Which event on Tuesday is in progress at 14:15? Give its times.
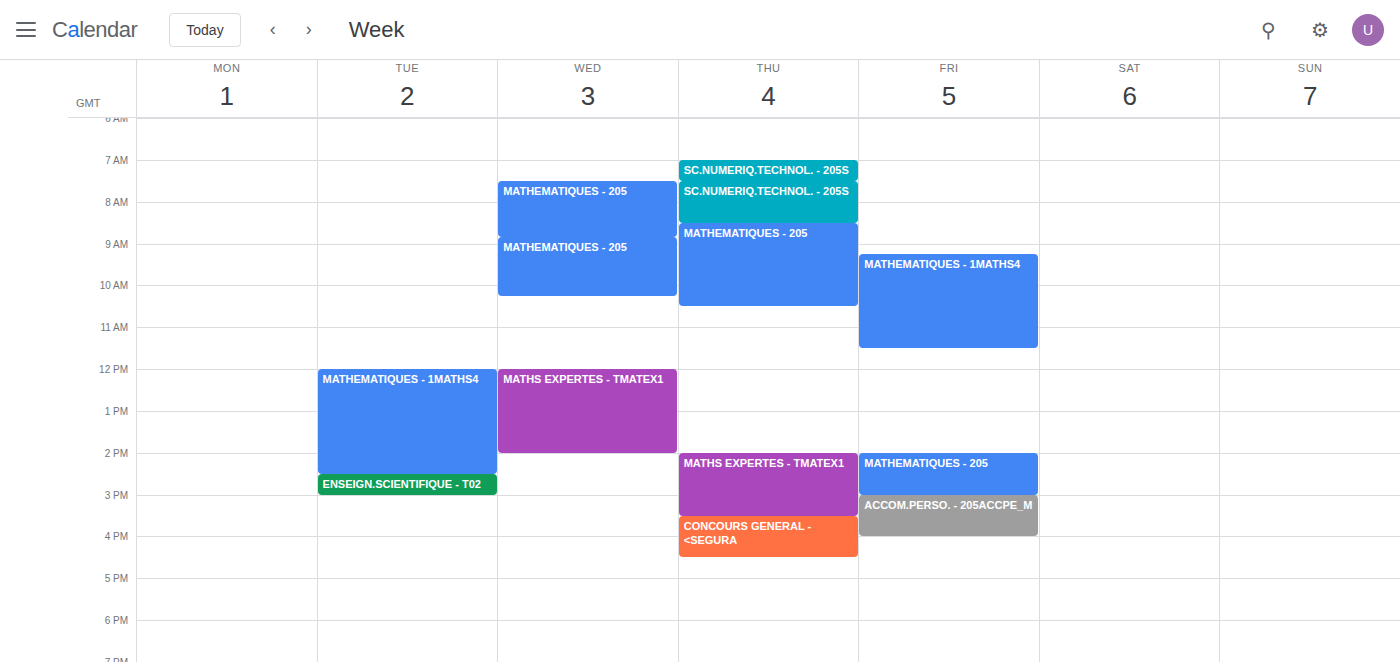
"MATHEMATIQUES - 1MATHS4", 12:00 to 14:30